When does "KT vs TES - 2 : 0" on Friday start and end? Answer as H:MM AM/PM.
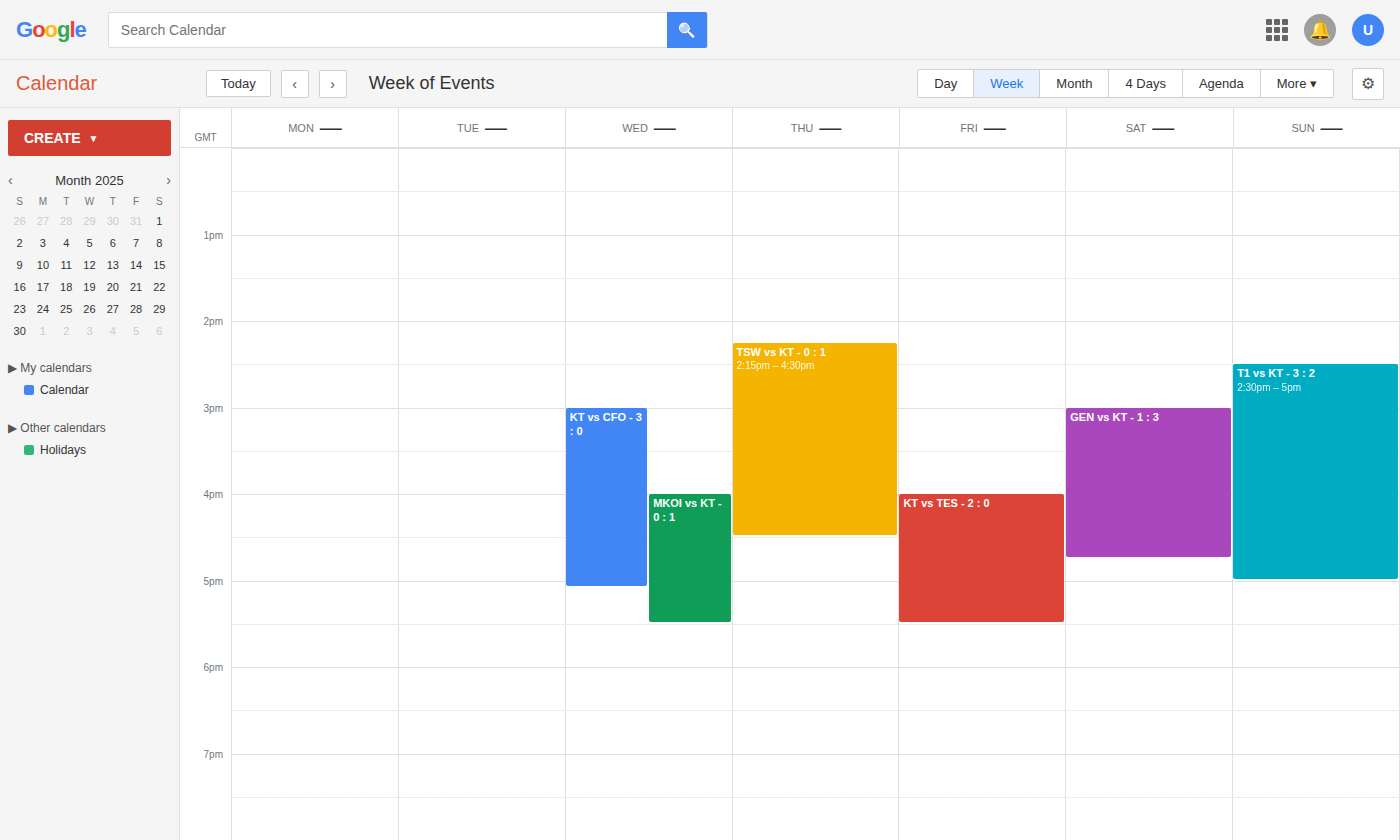
4:00 PM to 5:30 PM